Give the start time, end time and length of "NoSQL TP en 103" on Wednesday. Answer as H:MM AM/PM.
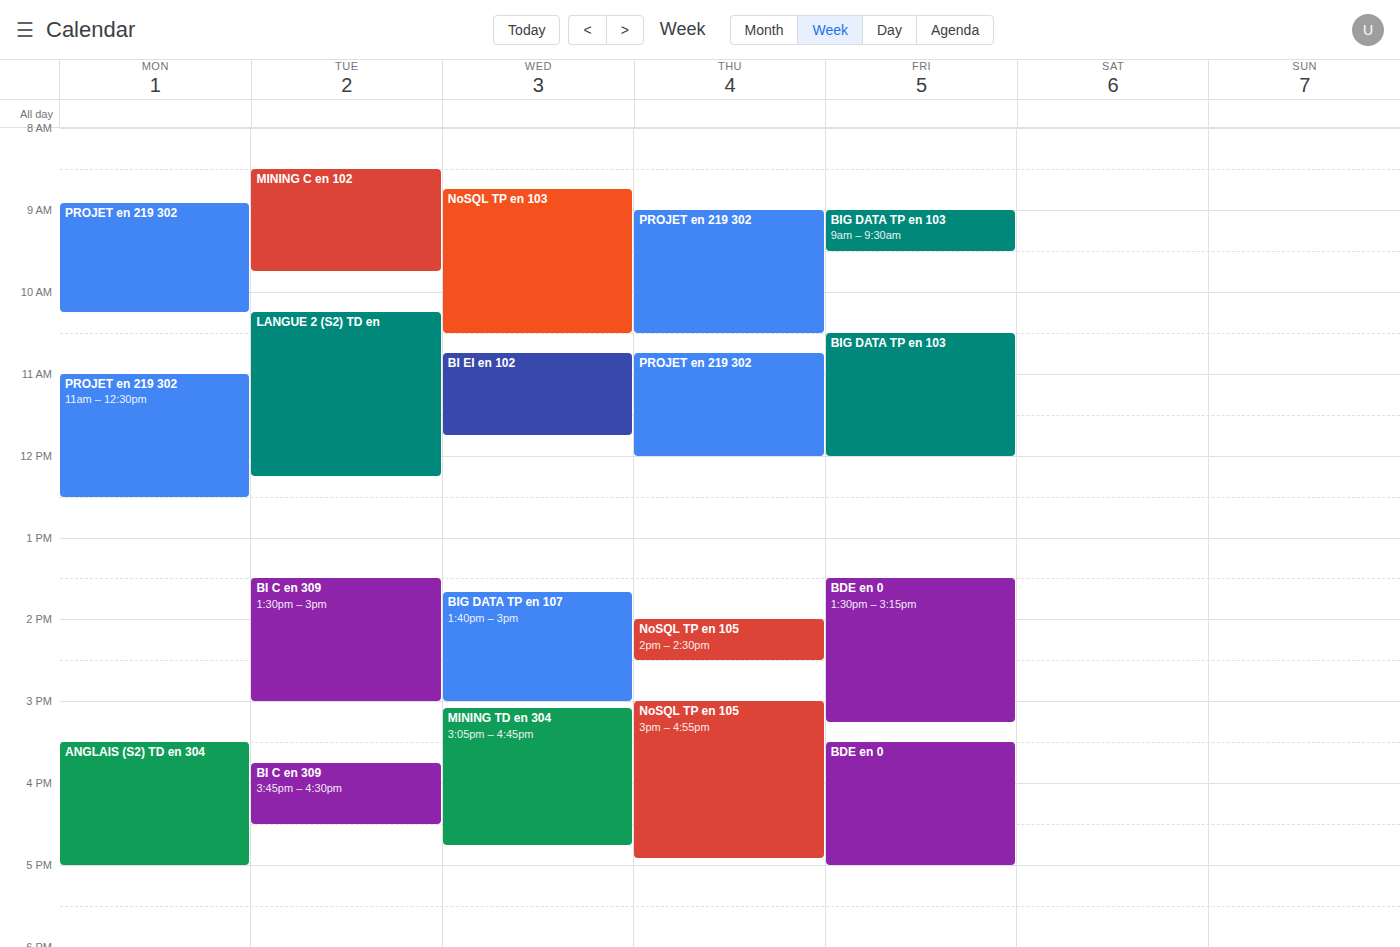
8:45 AM to 10:30 AM, 1 hour 45 minutes